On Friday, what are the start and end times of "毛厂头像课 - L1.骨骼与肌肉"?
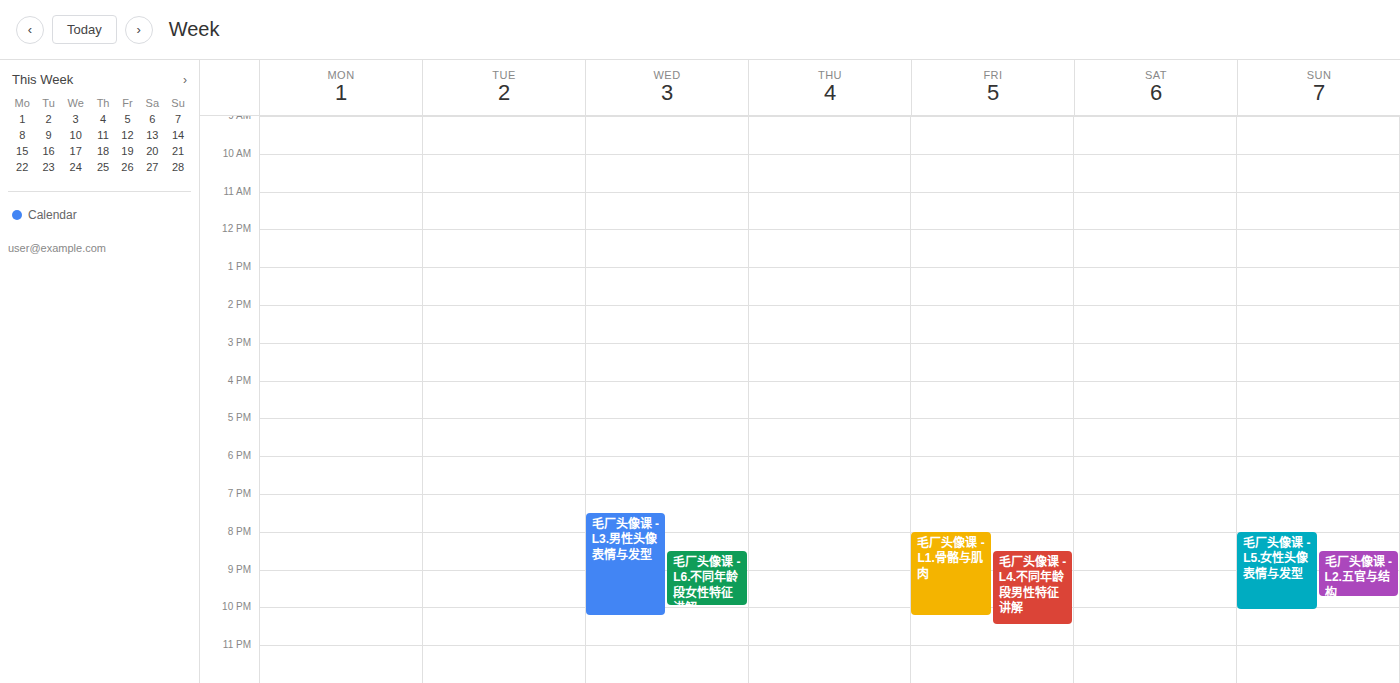
8:00 PM to 10:15 PM